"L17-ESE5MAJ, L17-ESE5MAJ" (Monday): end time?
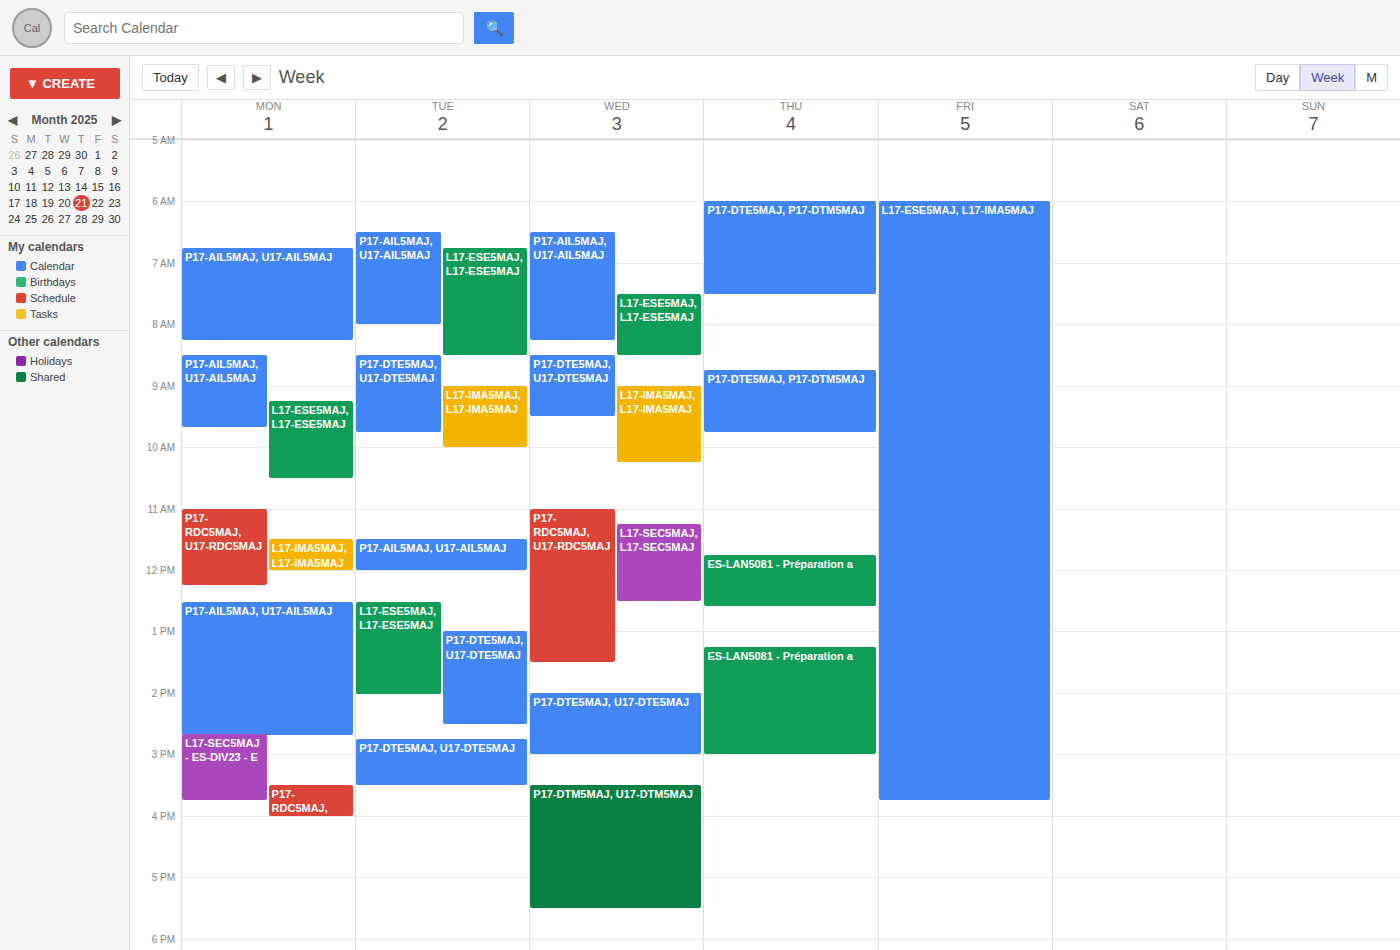
10:30